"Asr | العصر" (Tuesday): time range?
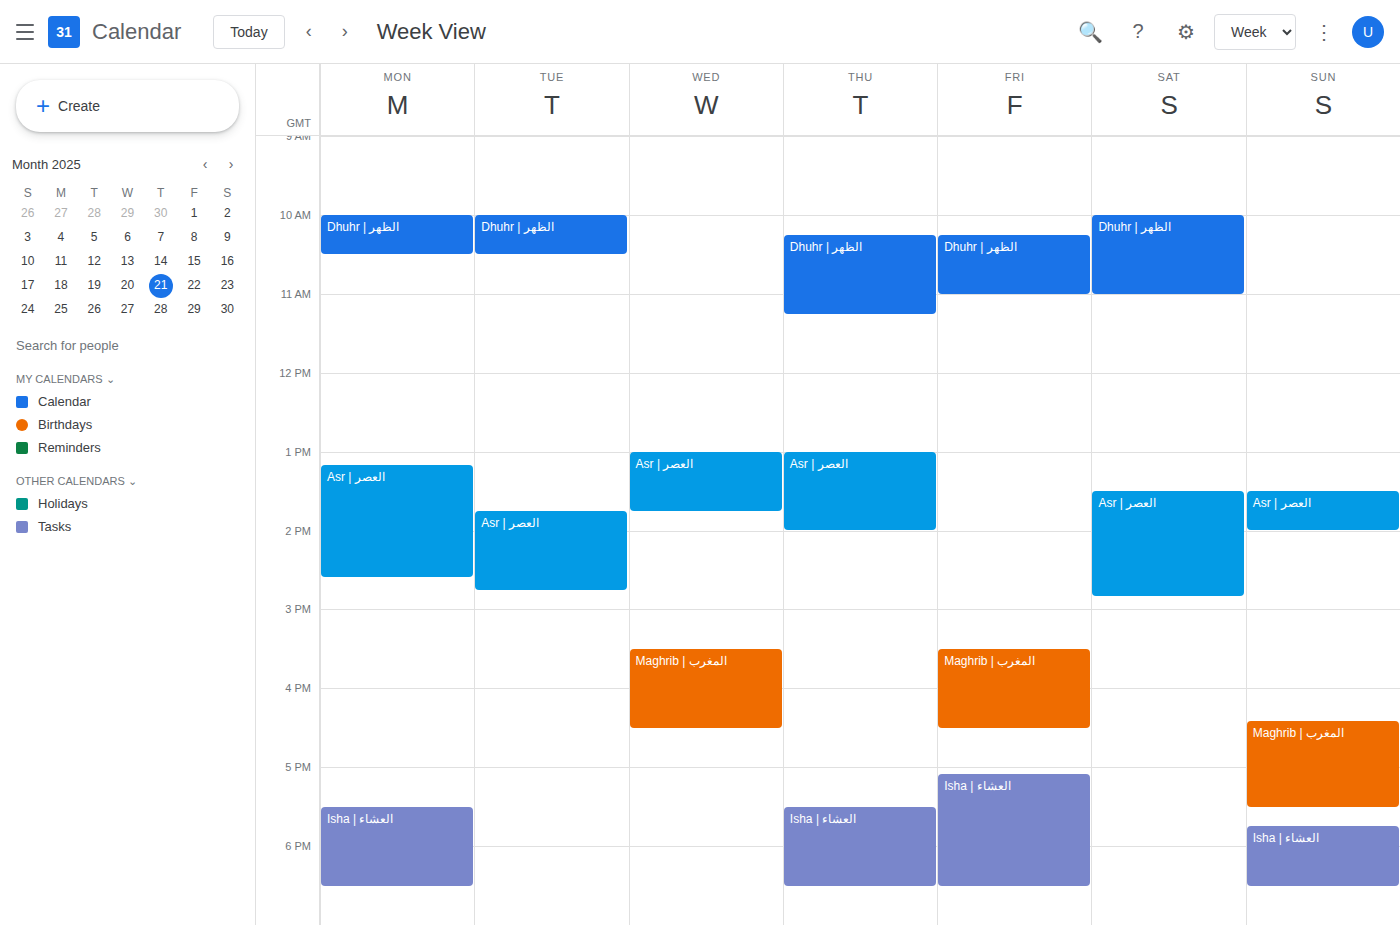
13:45 to 14:45